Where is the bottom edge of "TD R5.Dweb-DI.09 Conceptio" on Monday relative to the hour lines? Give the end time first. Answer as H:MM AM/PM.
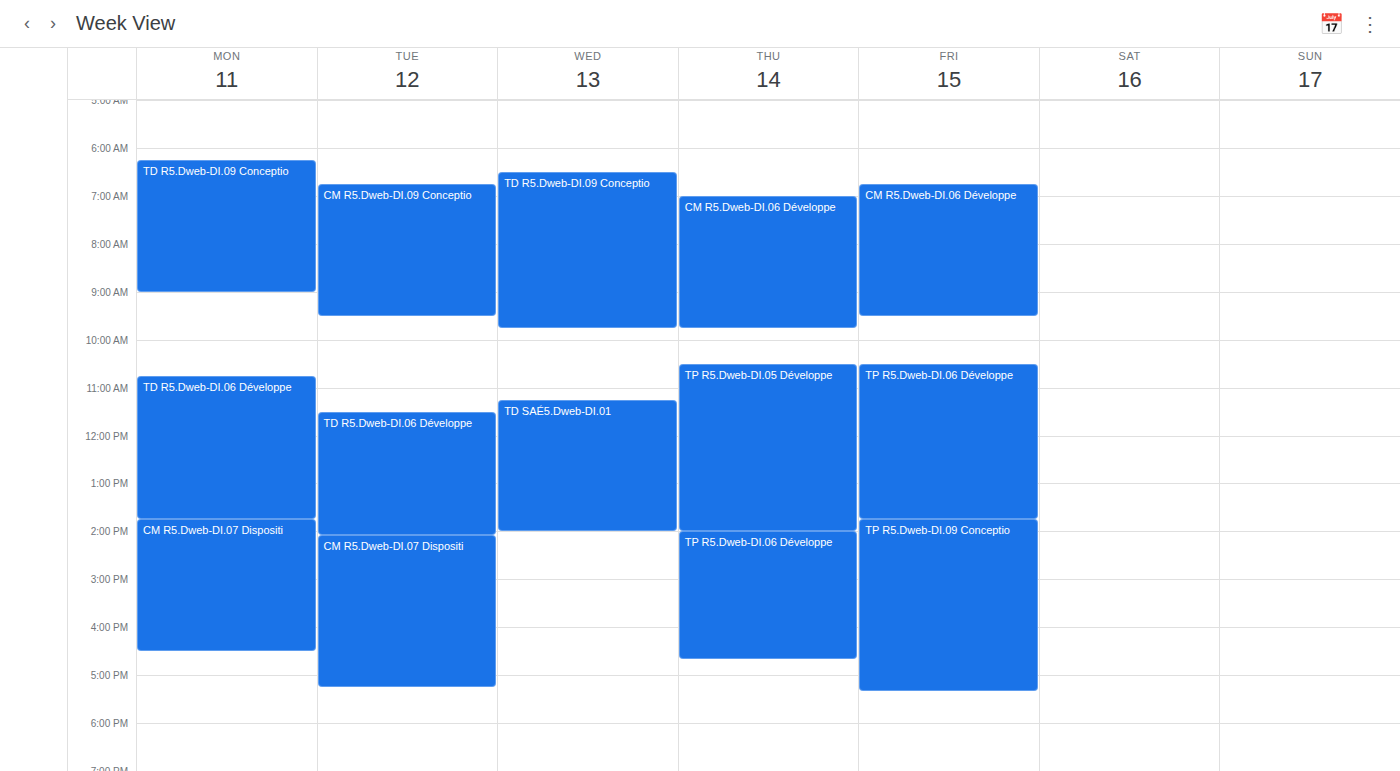
9:00 AM -- exactly on the 9 AM line.